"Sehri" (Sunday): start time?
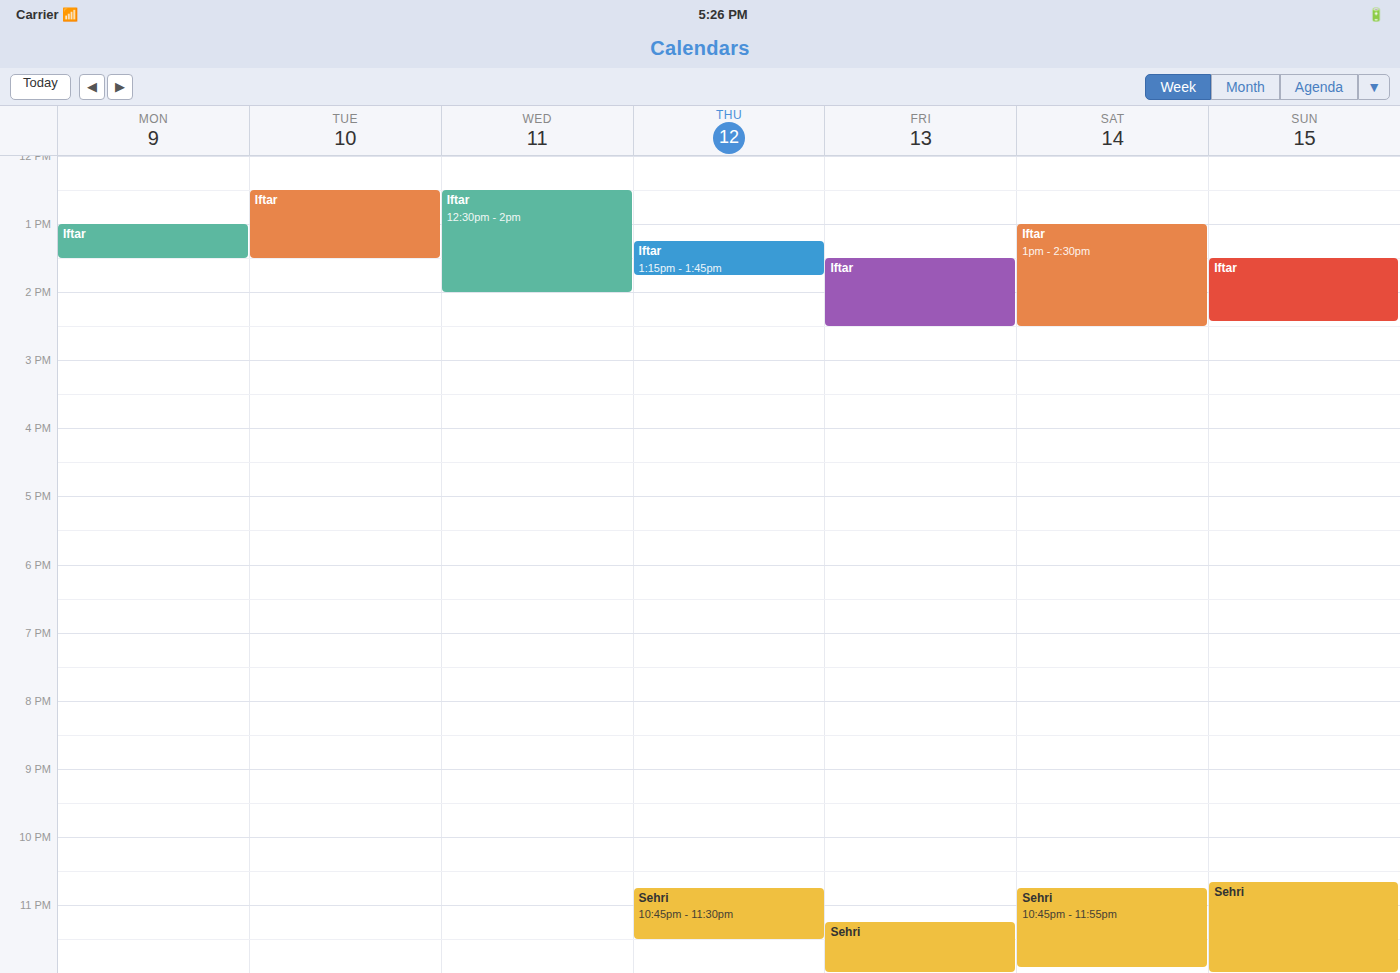
10:40 PM